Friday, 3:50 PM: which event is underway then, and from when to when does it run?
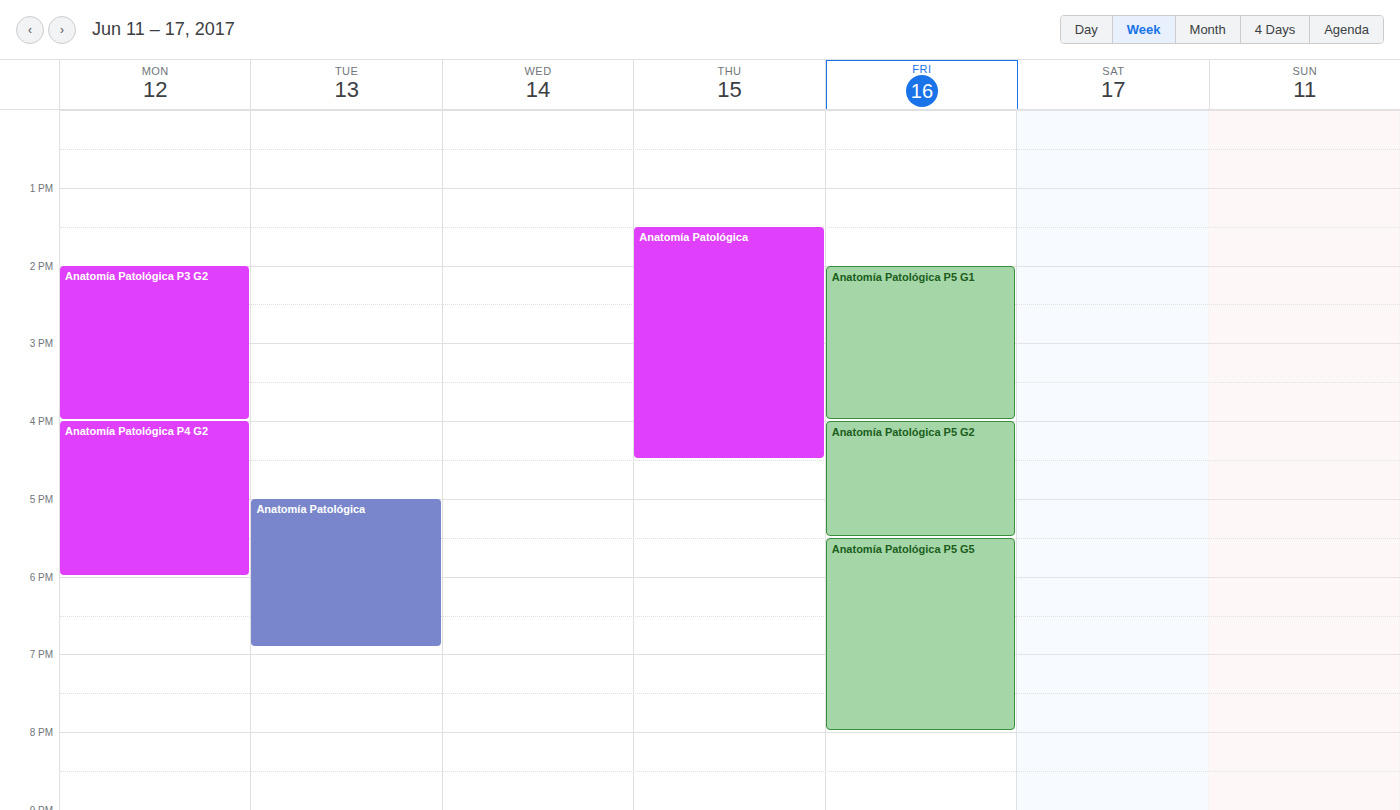
"Anatomía Patológica P5 G1", 2:00 PM to 4:00 PM